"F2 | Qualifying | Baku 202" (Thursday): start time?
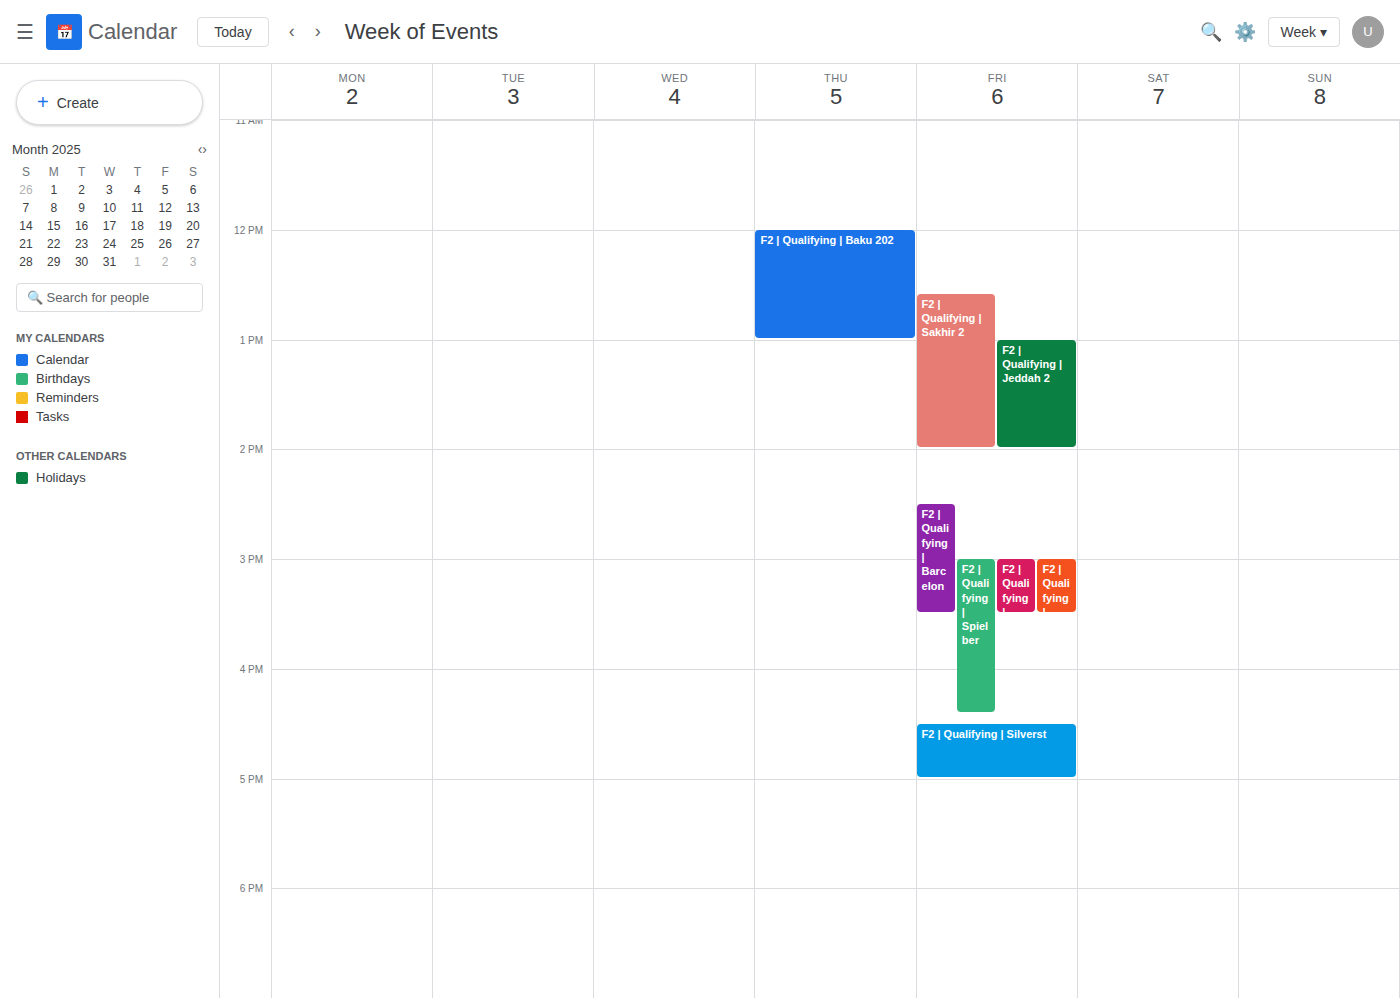
12:00 PM